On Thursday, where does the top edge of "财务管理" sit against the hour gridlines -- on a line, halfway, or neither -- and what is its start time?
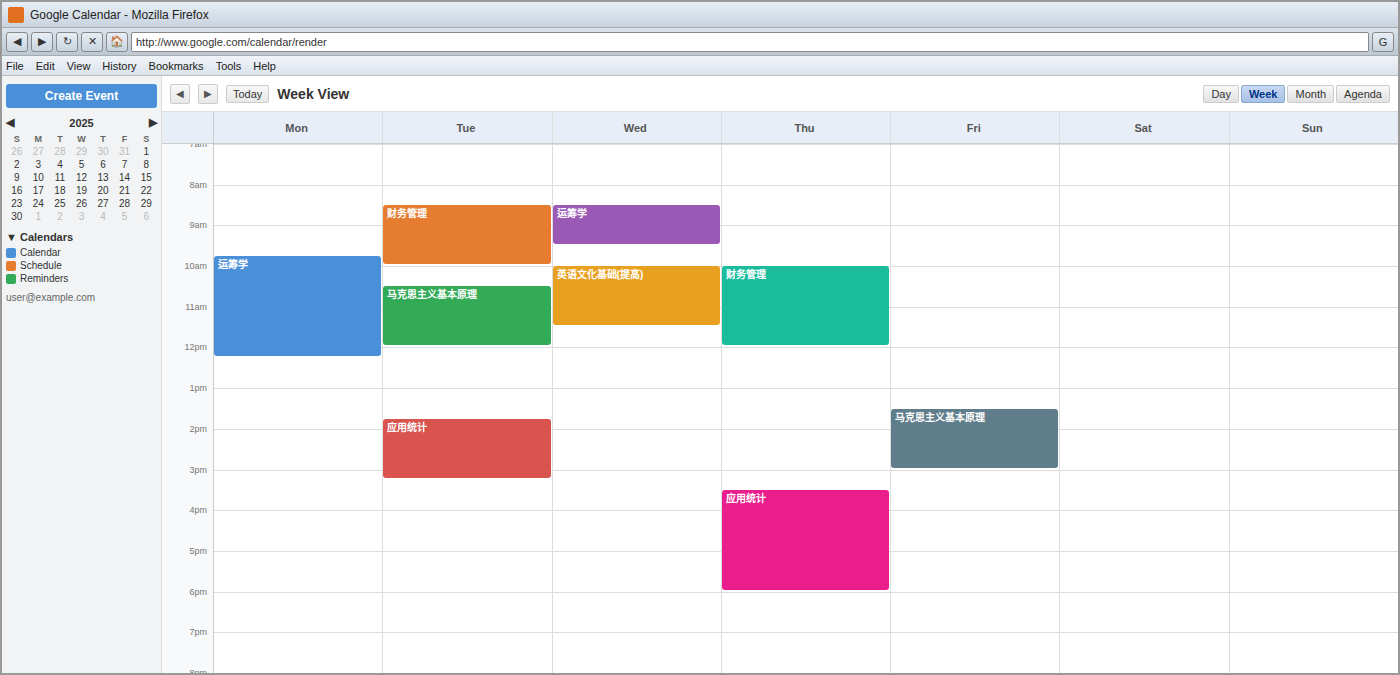
10:00 AM -- exactly on the 10 AM line.